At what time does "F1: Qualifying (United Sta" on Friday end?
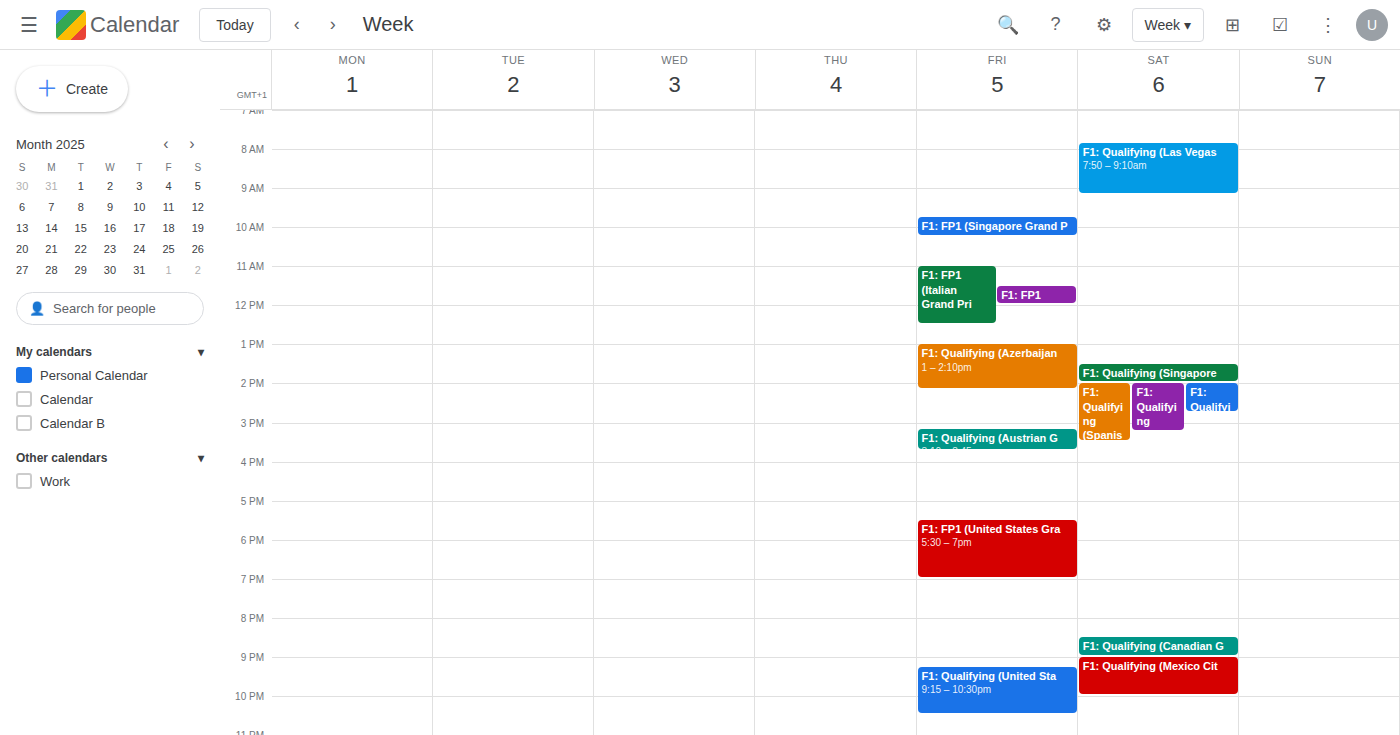
10:30 PM